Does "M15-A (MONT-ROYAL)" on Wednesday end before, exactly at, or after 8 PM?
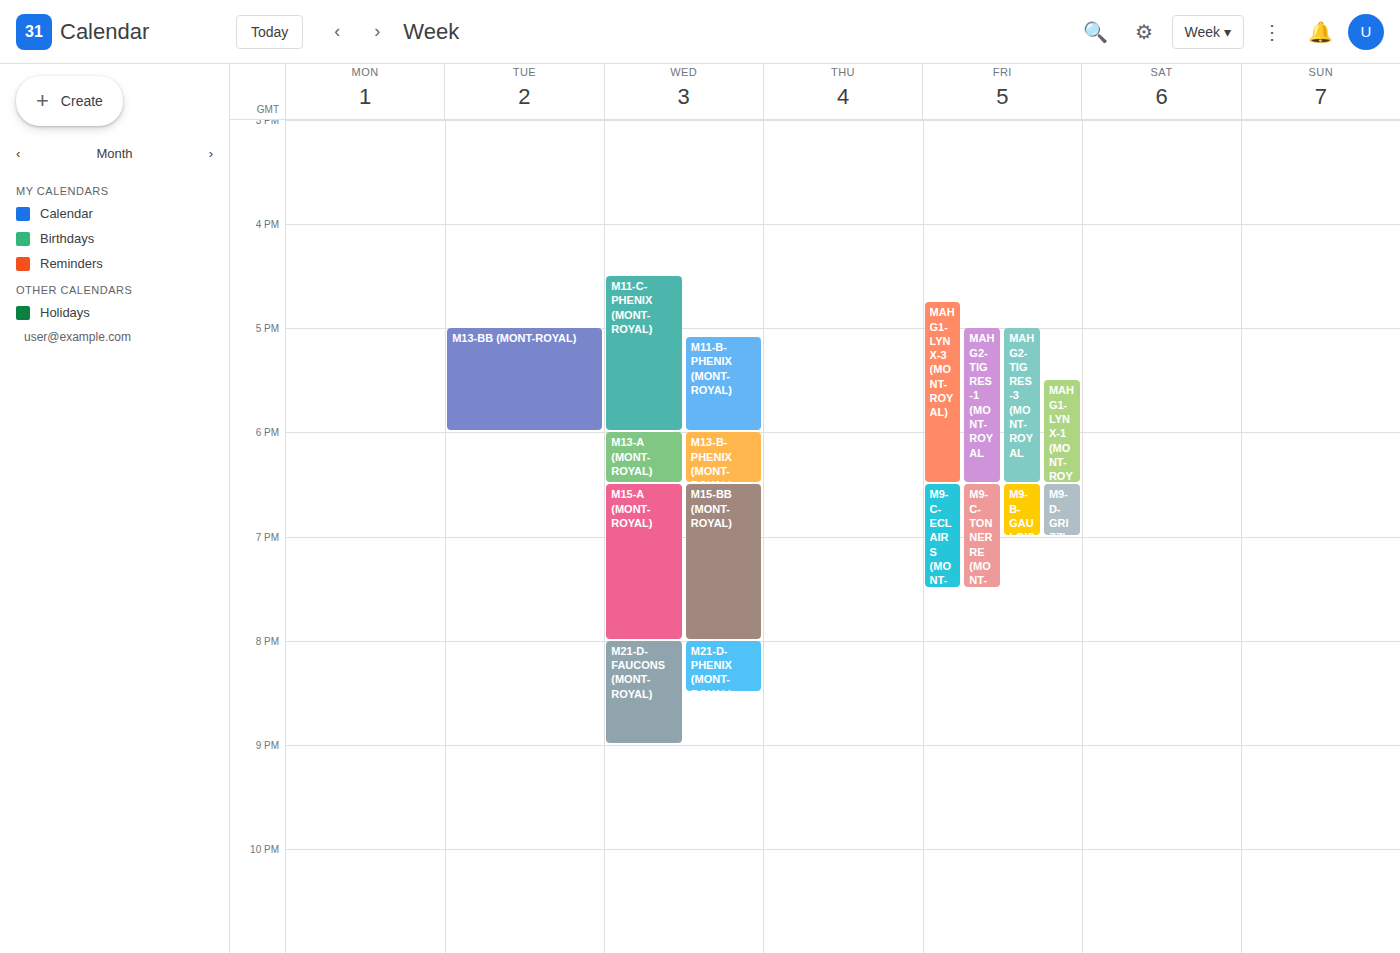
8:00 PM -- exactly at 8 PM, on the 8 PM line.